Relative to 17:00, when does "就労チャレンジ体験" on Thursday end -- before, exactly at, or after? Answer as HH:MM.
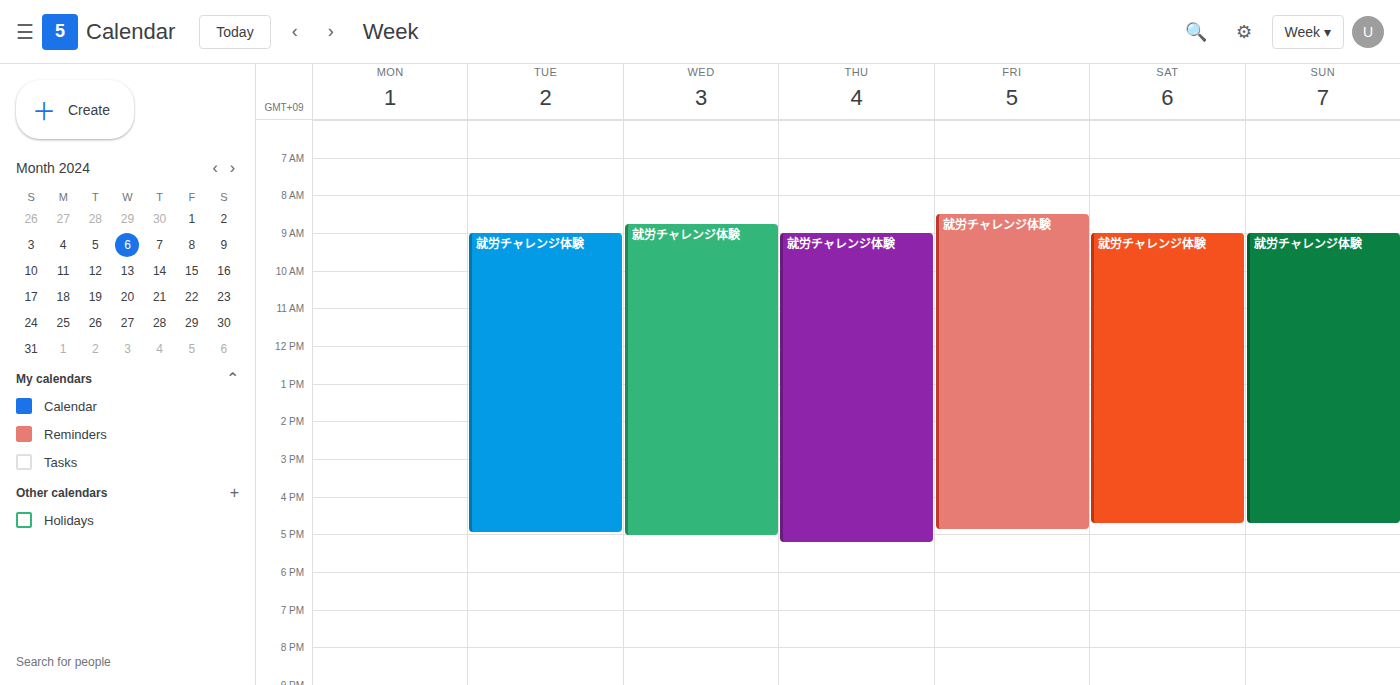
17:15 -- after 17:00, 15 minutes below the 17:00 line.